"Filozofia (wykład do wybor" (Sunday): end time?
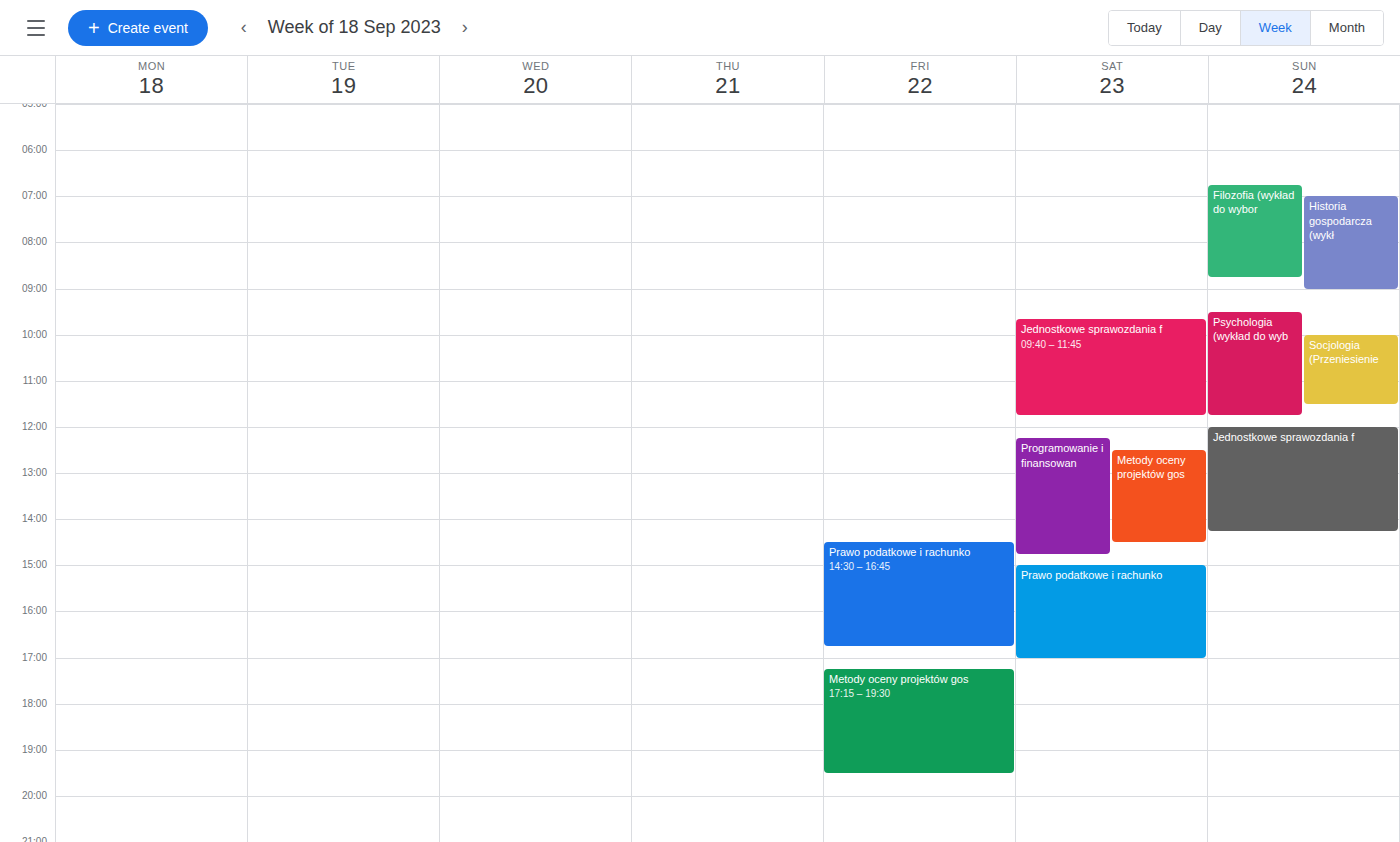
8:45 AM